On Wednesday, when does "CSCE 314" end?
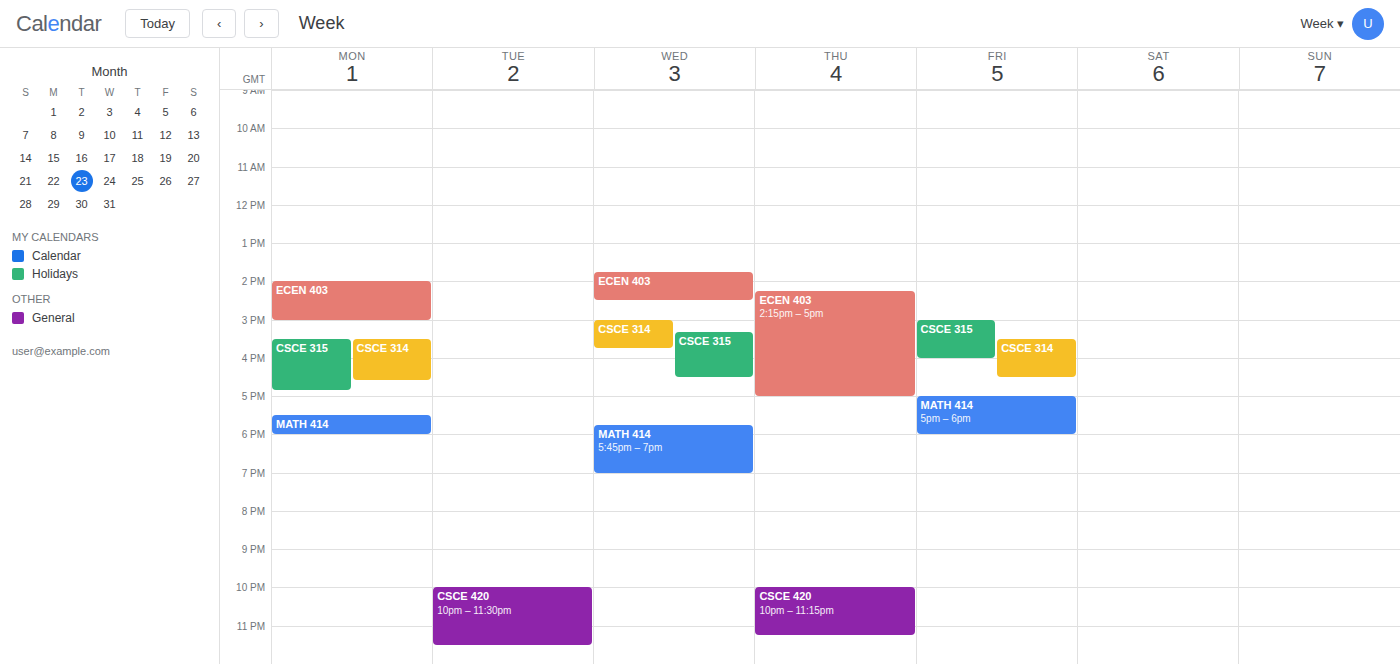
3:45 PM